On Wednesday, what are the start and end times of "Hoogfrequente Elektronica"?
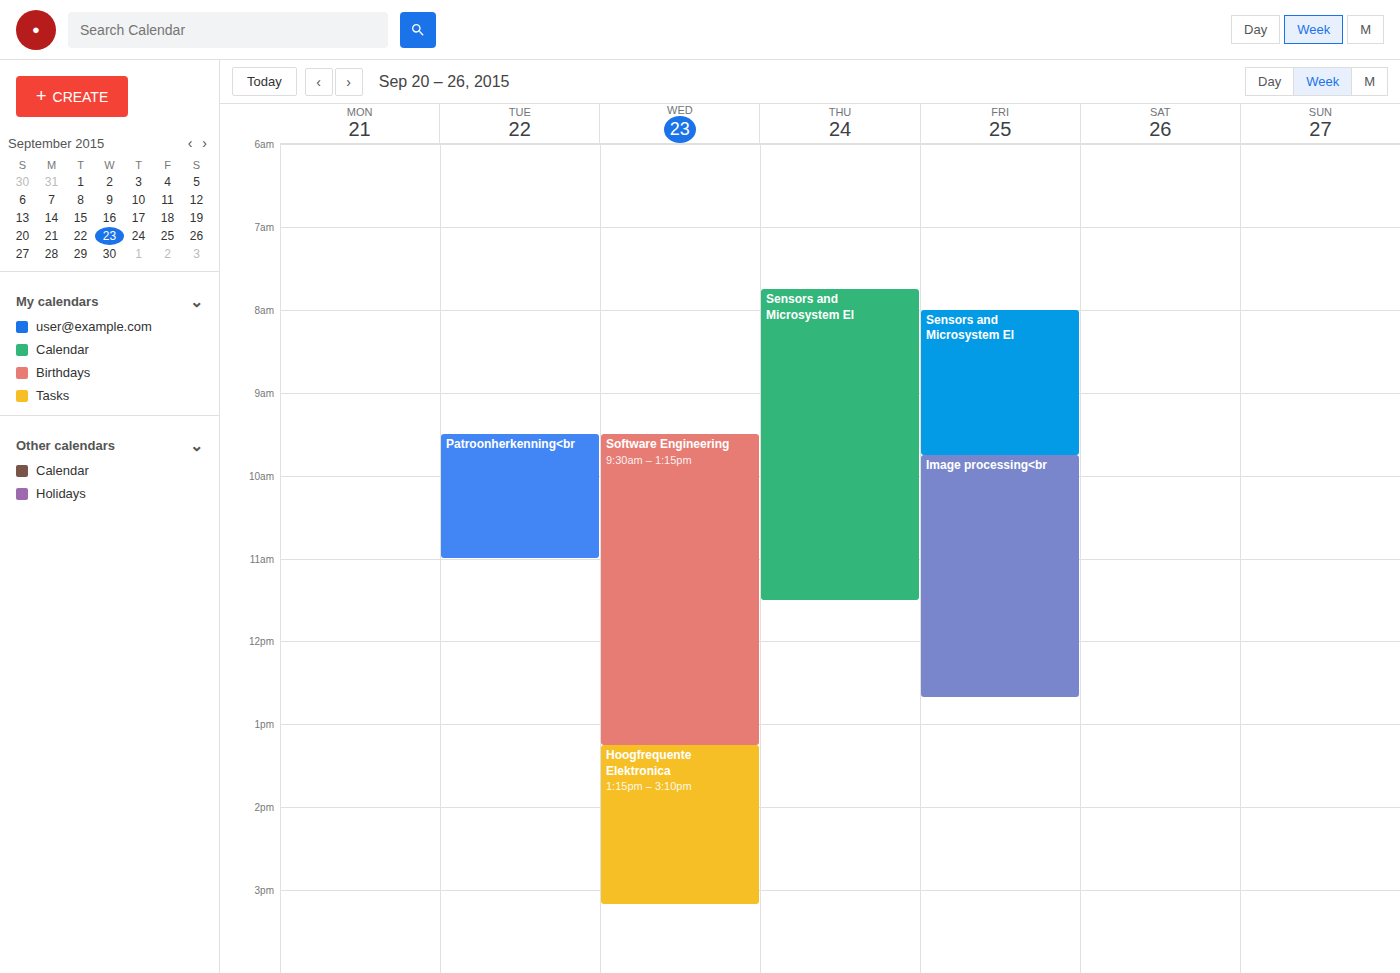
13:15 to 15:10